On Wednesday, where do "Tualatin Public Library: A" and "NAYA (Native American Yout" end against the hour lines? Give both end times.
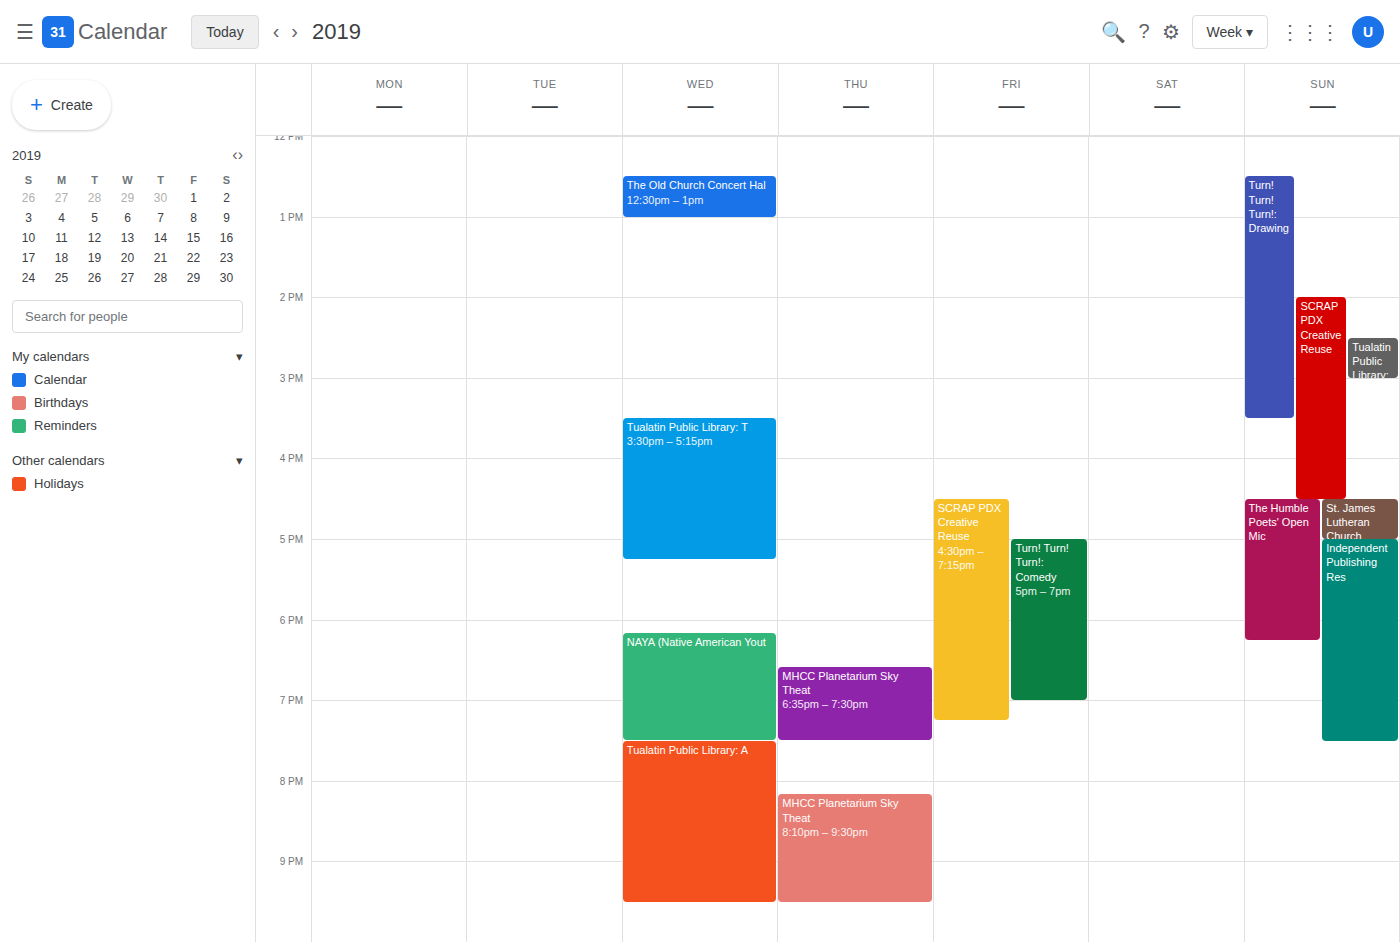
"Tualatin Public Library: A": 9:30 PM, halfway between the 9 PM and 10 PM lines. "NAYA (Native American Yout": 7:30 PM, halfway between the 7 PM and 8 PM lines.